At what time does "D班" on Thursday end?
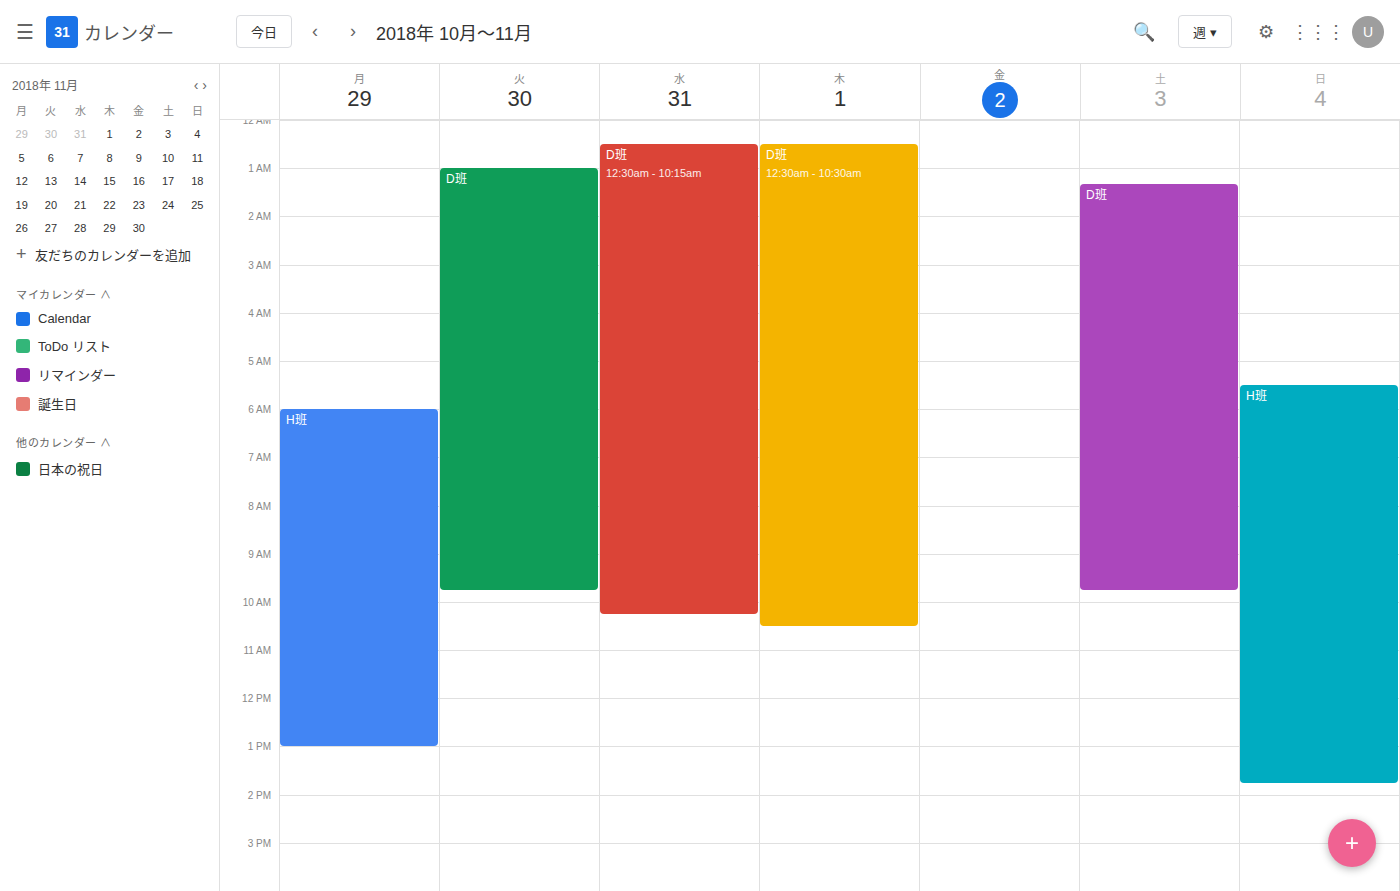
10:30 AM